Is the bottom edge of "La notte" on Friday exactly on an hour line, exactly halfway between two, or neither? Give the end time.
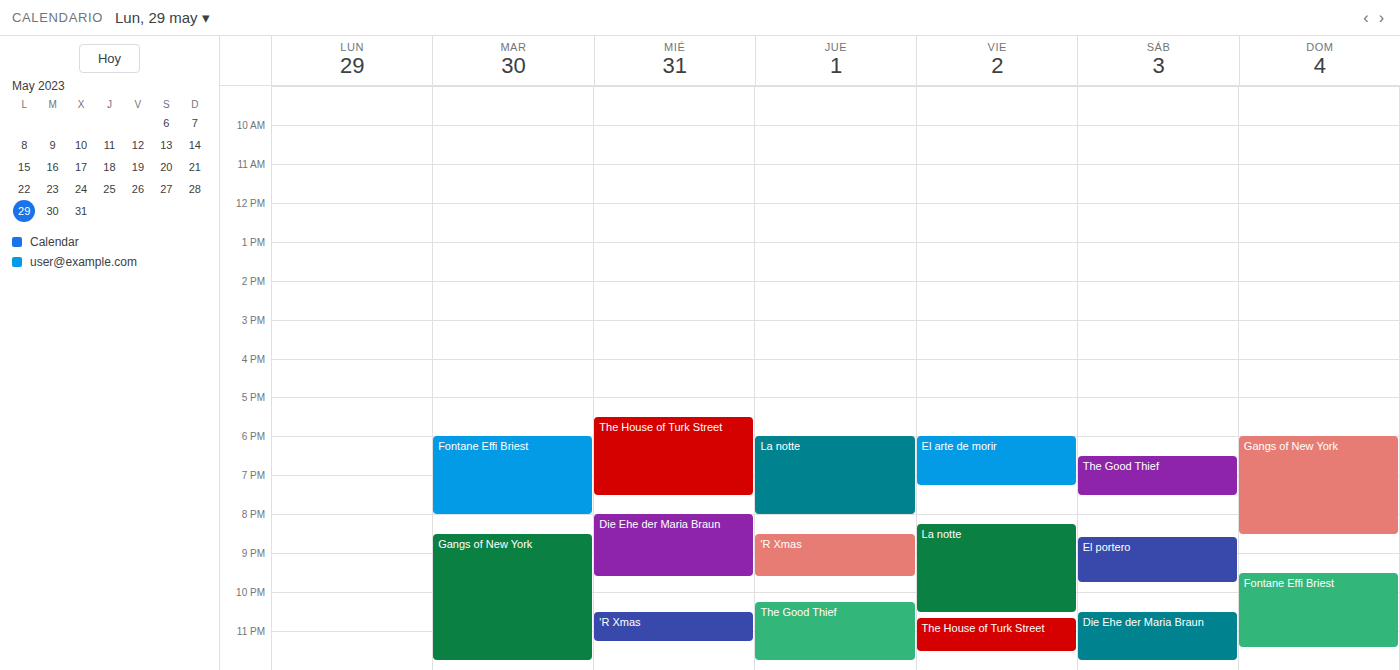
10:30 PM -- halfway between the 10 PM and 11 PM lines.